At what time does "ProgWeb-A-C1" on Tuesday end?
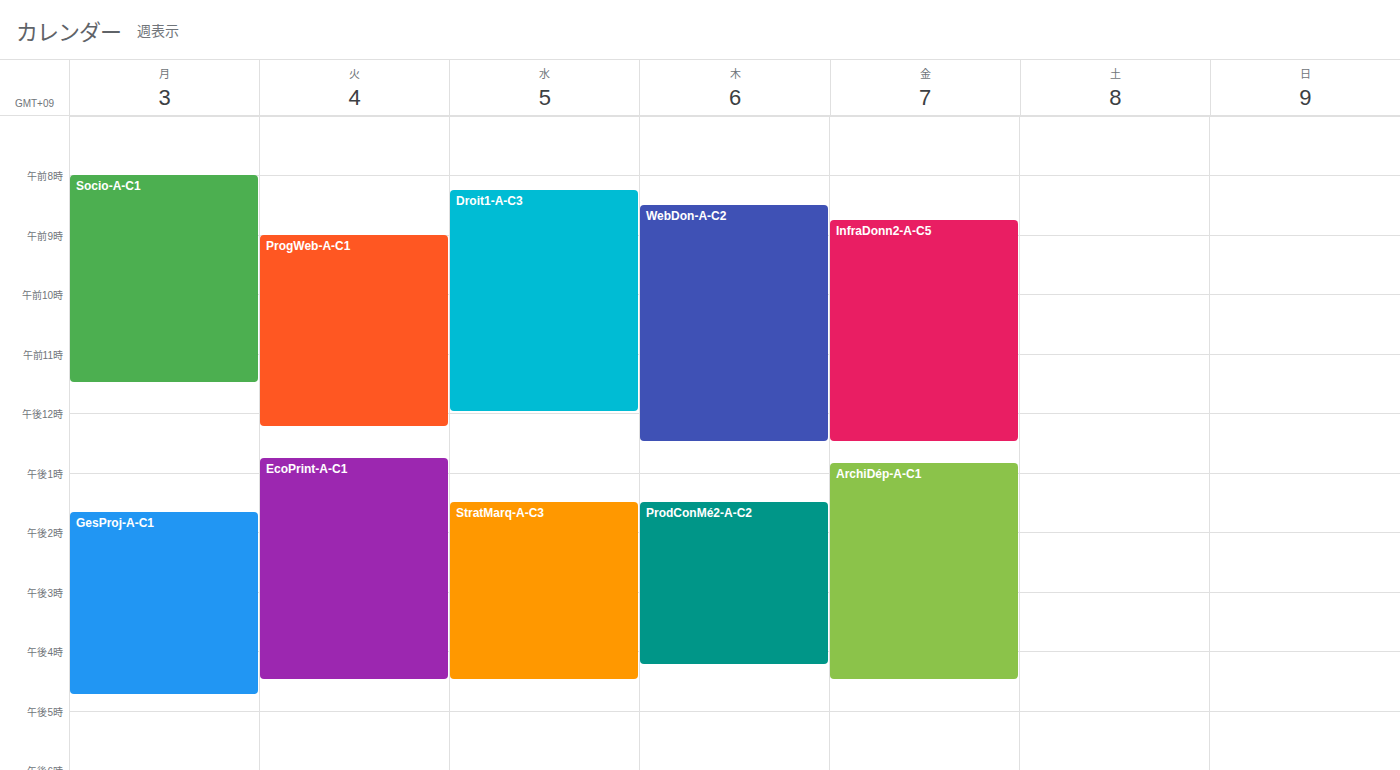
12:15 PM